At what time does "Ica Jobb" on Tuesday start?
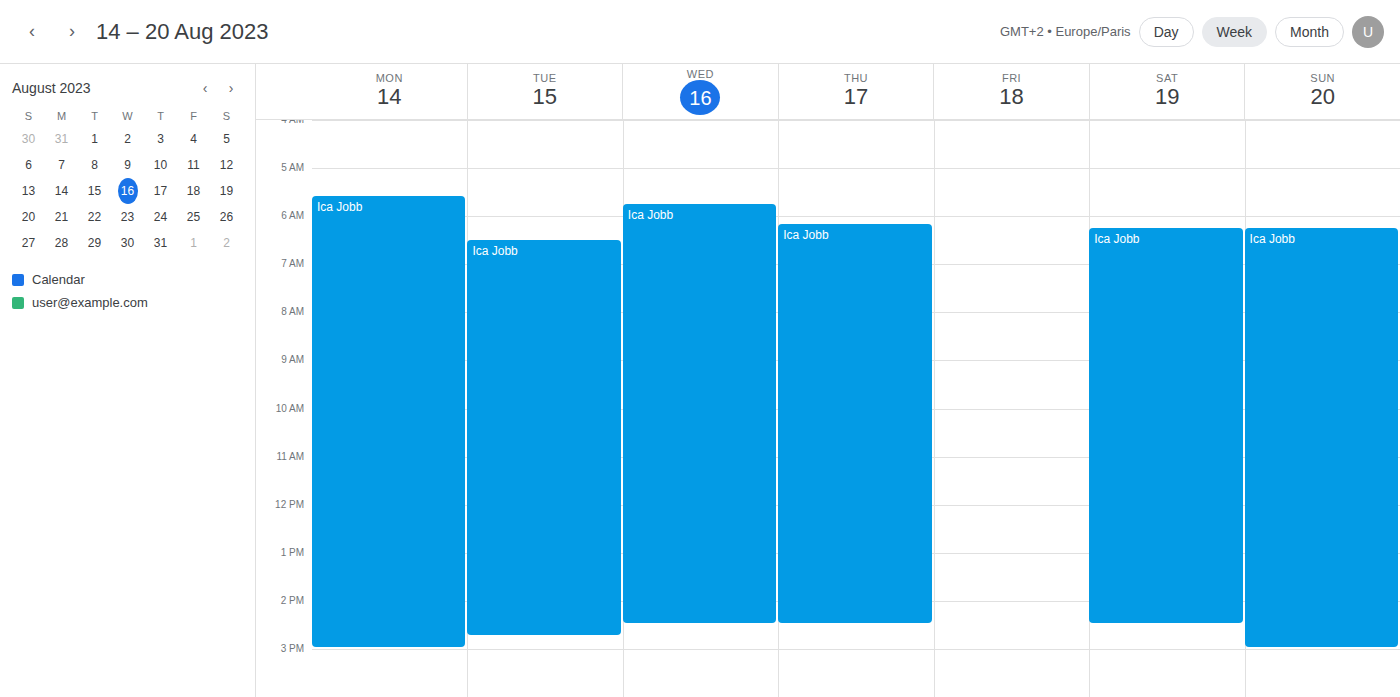
6:30 AM